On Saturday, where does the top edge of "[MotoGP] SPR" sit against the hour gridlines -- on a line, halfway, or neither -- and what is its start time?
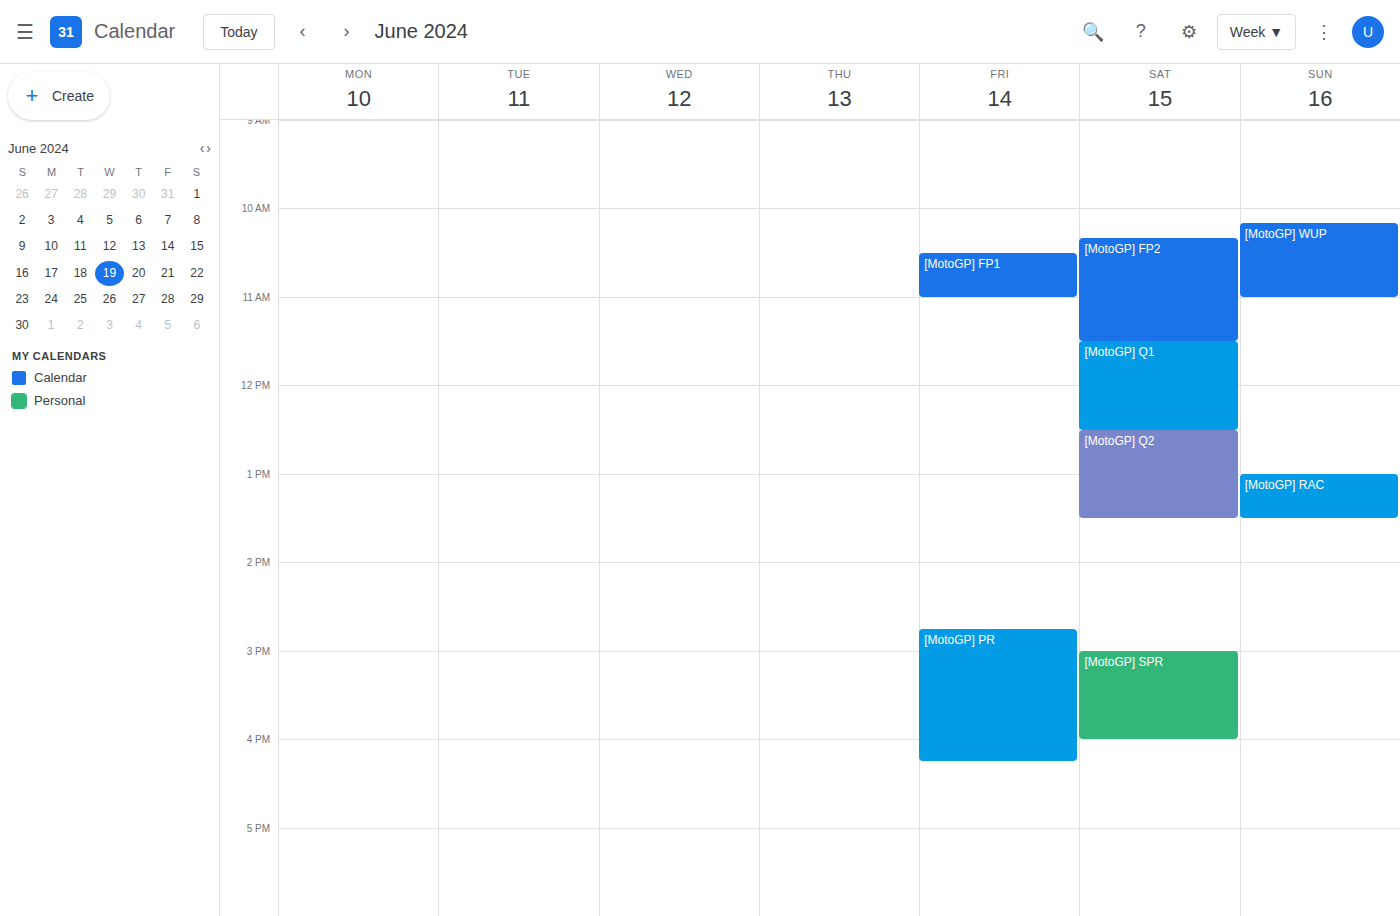
3:00 PM -- exactly on the 3 PM line.